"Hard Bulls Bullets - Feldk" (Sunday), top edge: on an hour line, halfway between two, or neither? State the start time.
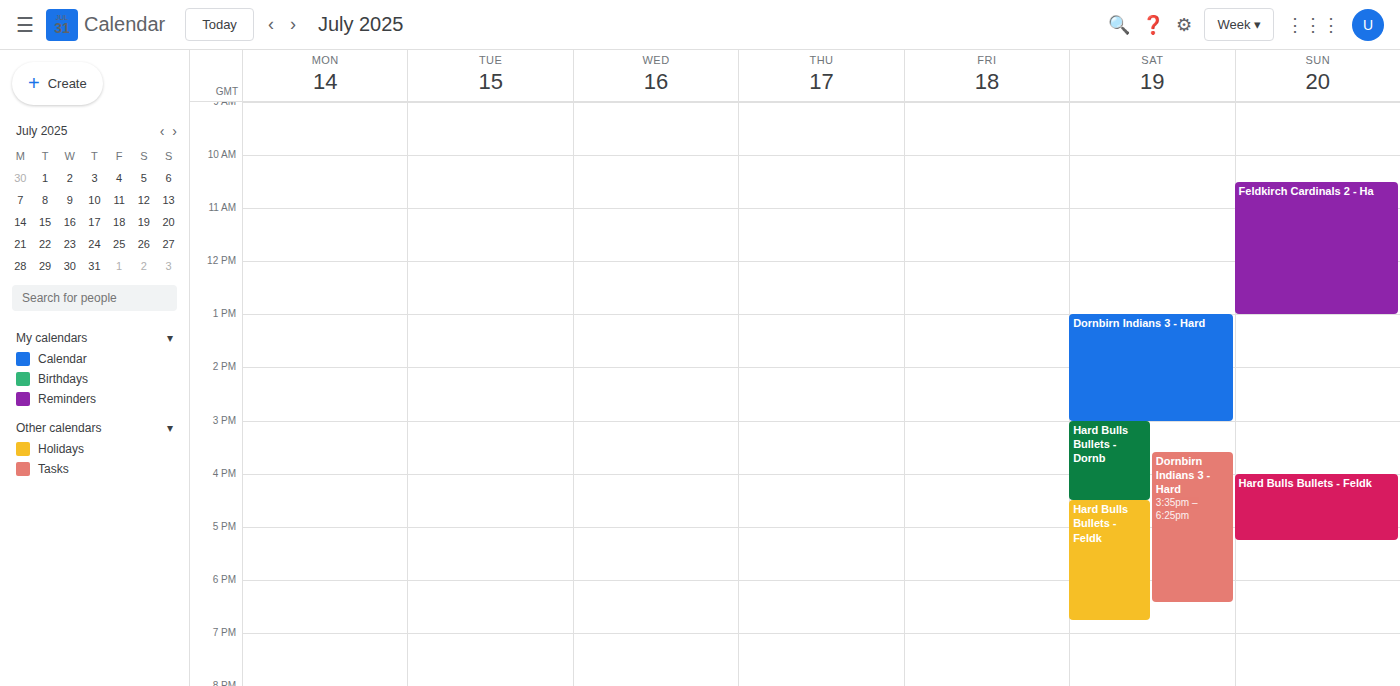
4:00 PM -- exactly on the 4 PM line.